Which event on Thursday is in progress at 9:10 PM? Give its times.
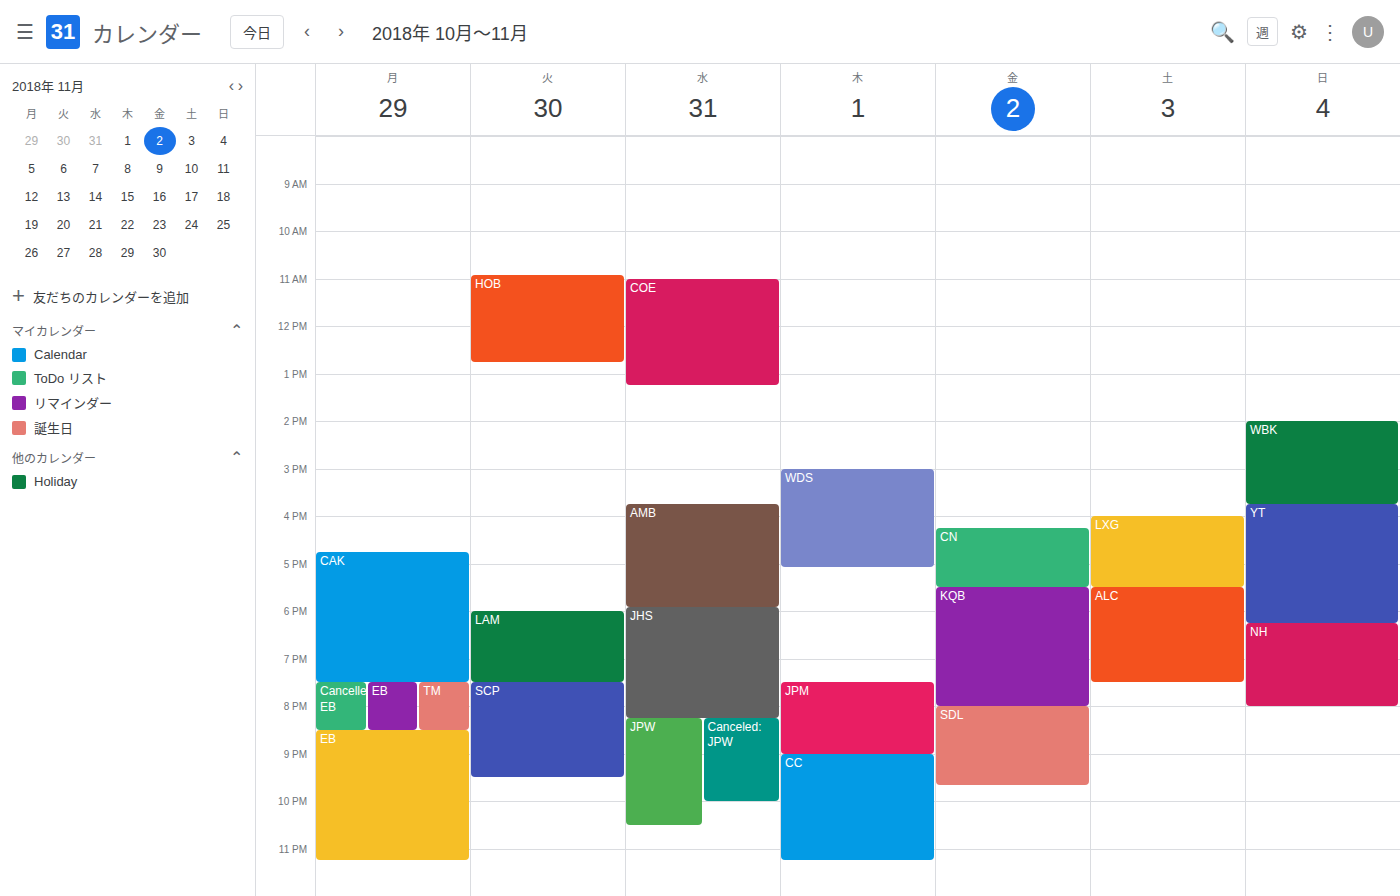
"CC", 9:00 PM to 11:15 PM